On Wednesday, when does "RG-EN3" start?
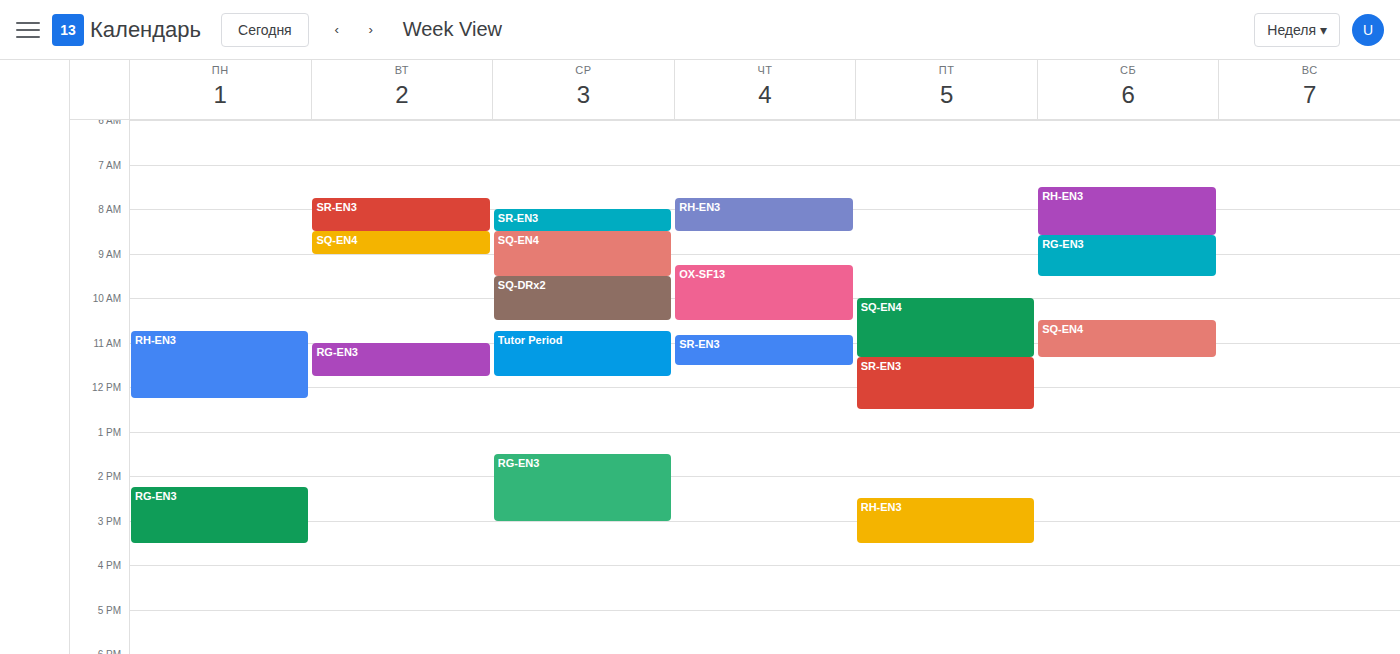
13:30